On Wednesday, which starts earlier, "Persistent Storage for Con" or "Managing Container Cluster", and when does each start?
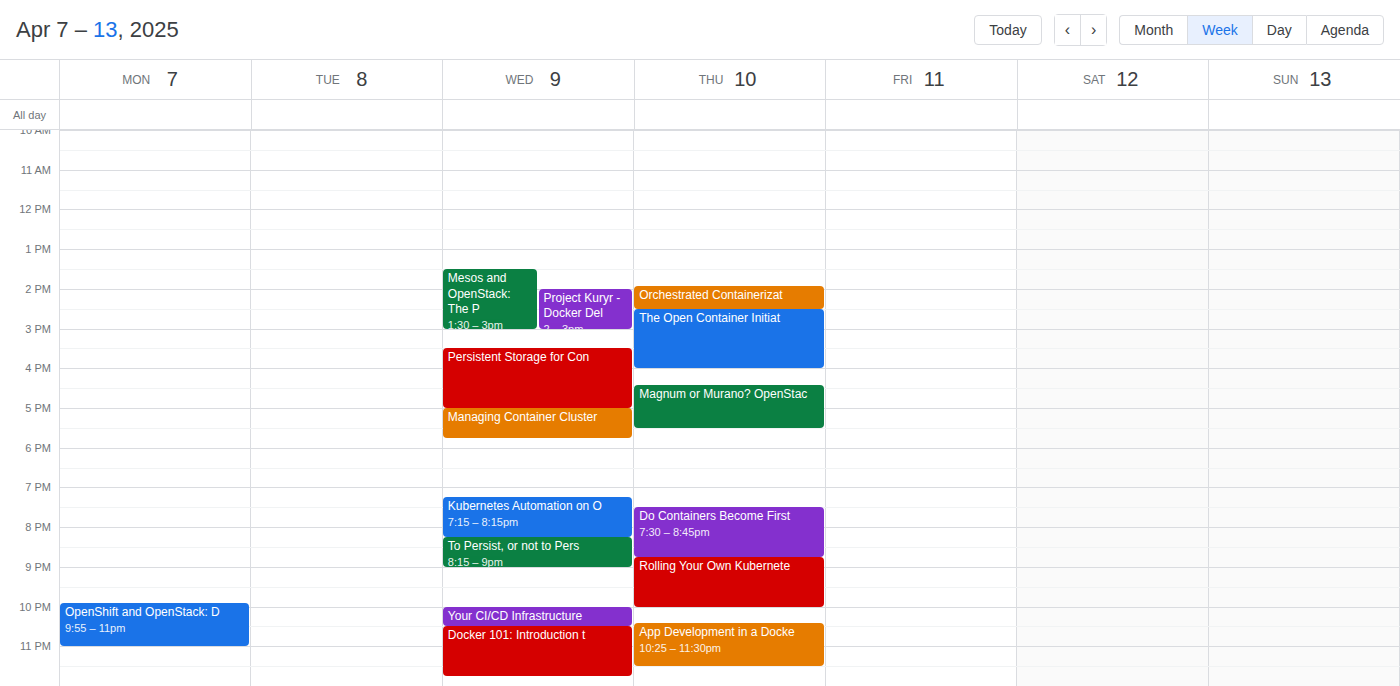
"Persistent Storage for Con" 3:30 PM; "Managing Container Cluster" 5:00 PM.